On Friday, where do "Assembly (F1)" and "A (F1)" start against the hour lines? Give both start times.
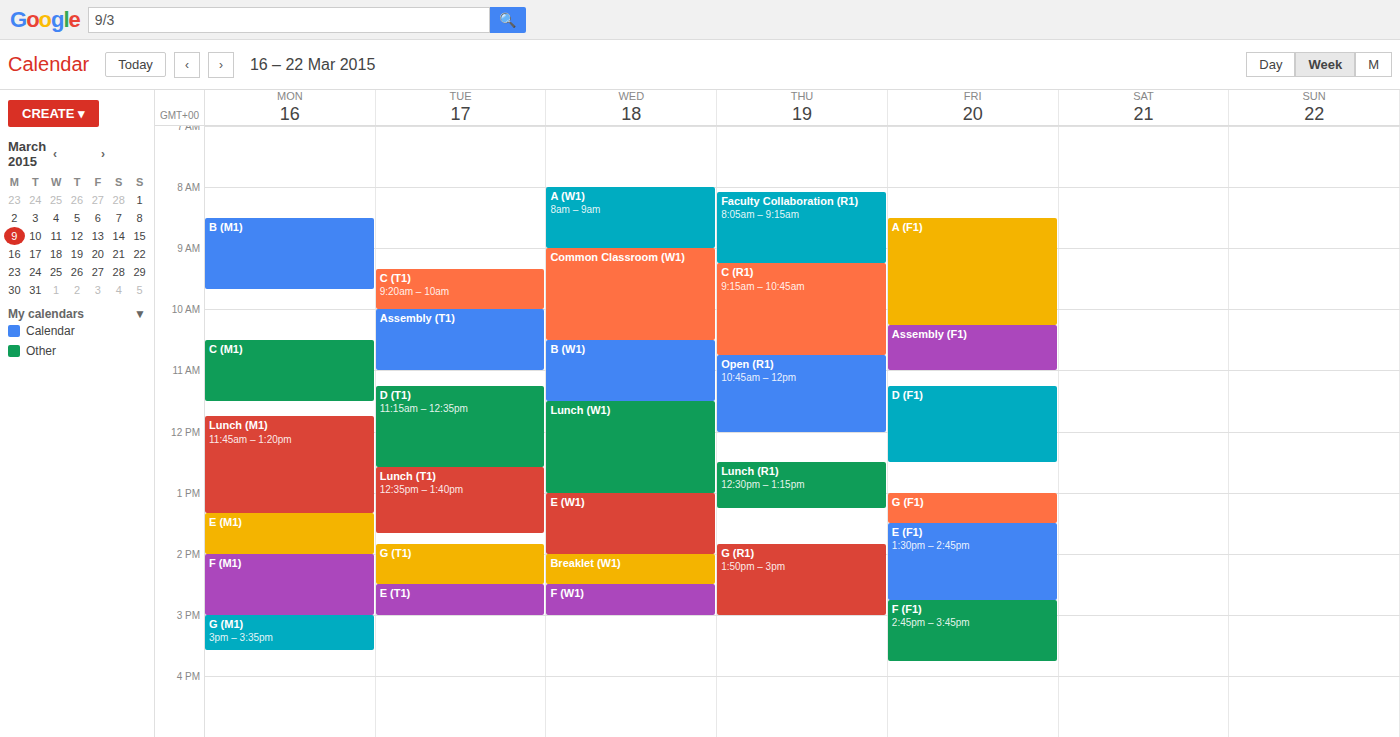
"Assembly (F1)": 10:15 AM, neither: a quarter of the way from the 10 AM line to the 11 AM line. "A (F1)": 8:30 AM, halfway between the 8 AM and 9 AM lines.